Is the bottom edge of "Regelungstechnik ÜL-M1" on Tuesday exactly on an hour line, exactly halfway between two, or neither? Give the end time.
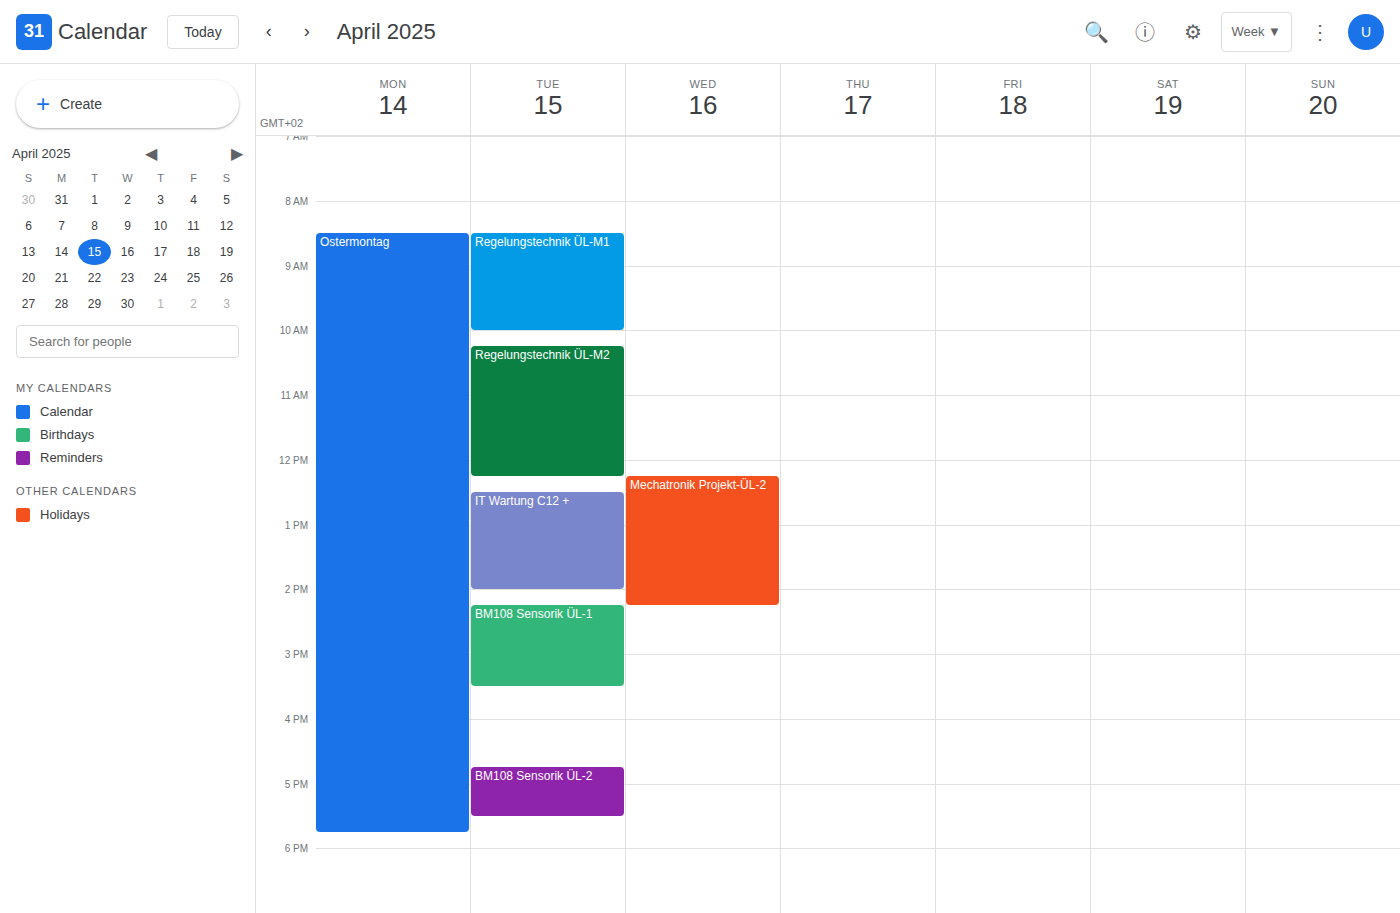
10:00 AM -- exactly on the 10 AM line.